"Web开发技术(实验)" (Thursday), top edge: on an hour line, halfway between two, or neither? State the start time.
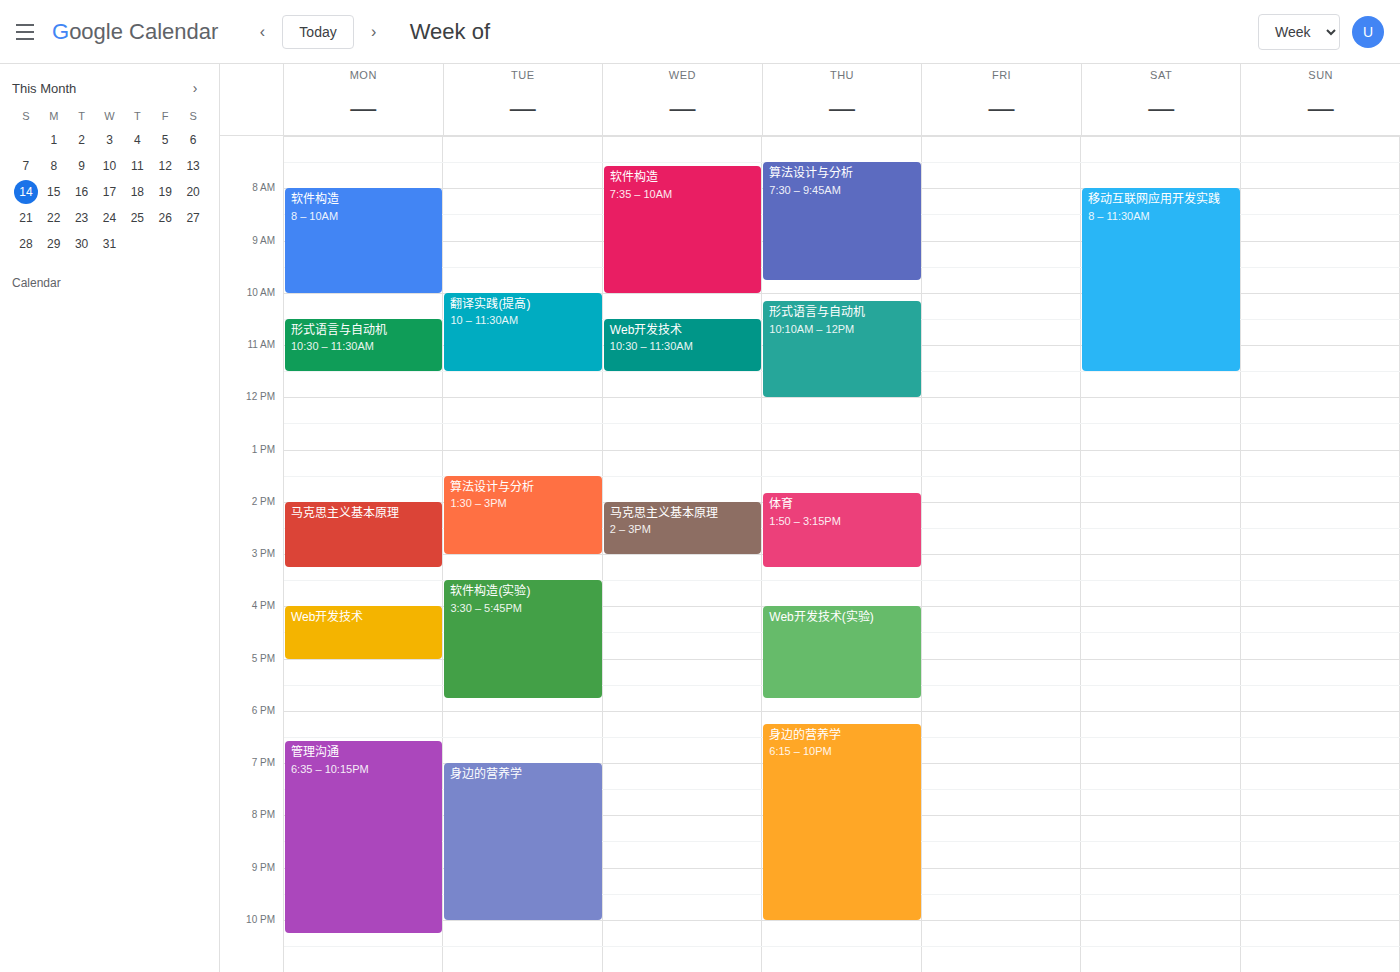
4:00 PM -- exactly on the 4 PM line.